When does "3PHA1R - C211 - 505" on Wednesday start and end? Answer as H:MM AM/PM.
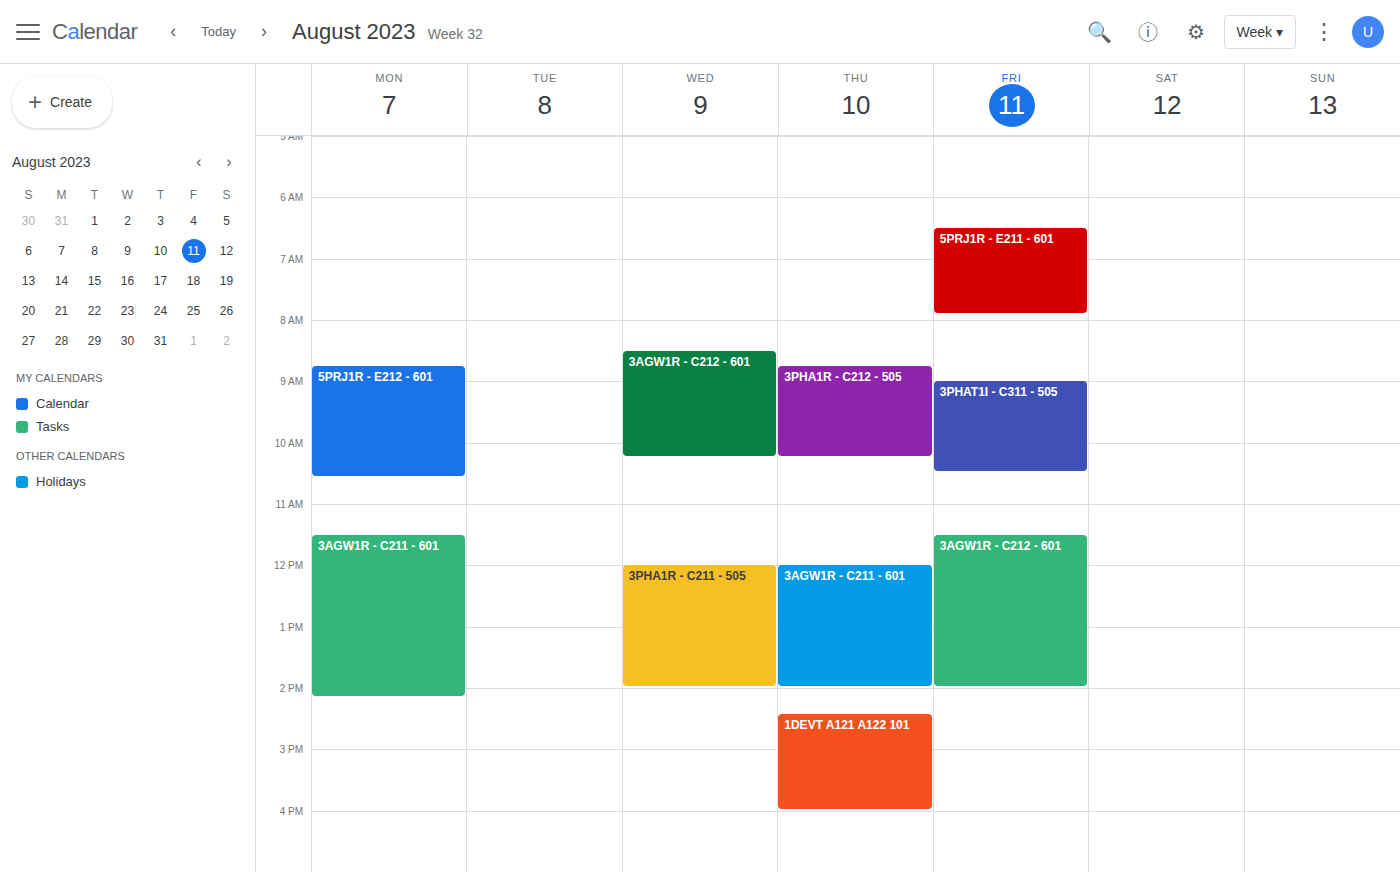
12:00 PM to 2:00 PM